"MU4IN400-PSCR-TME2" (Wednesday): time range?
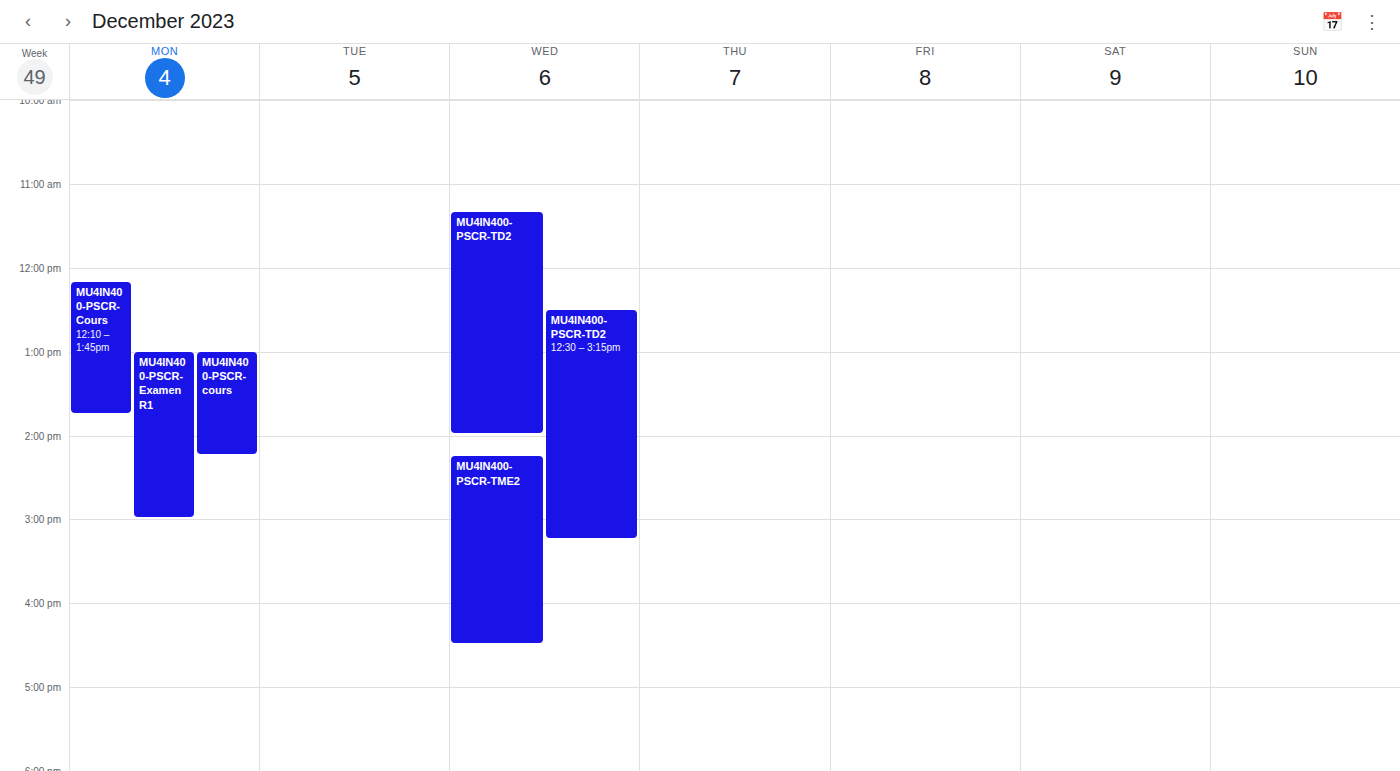
2:15 PM to 4:30 PM